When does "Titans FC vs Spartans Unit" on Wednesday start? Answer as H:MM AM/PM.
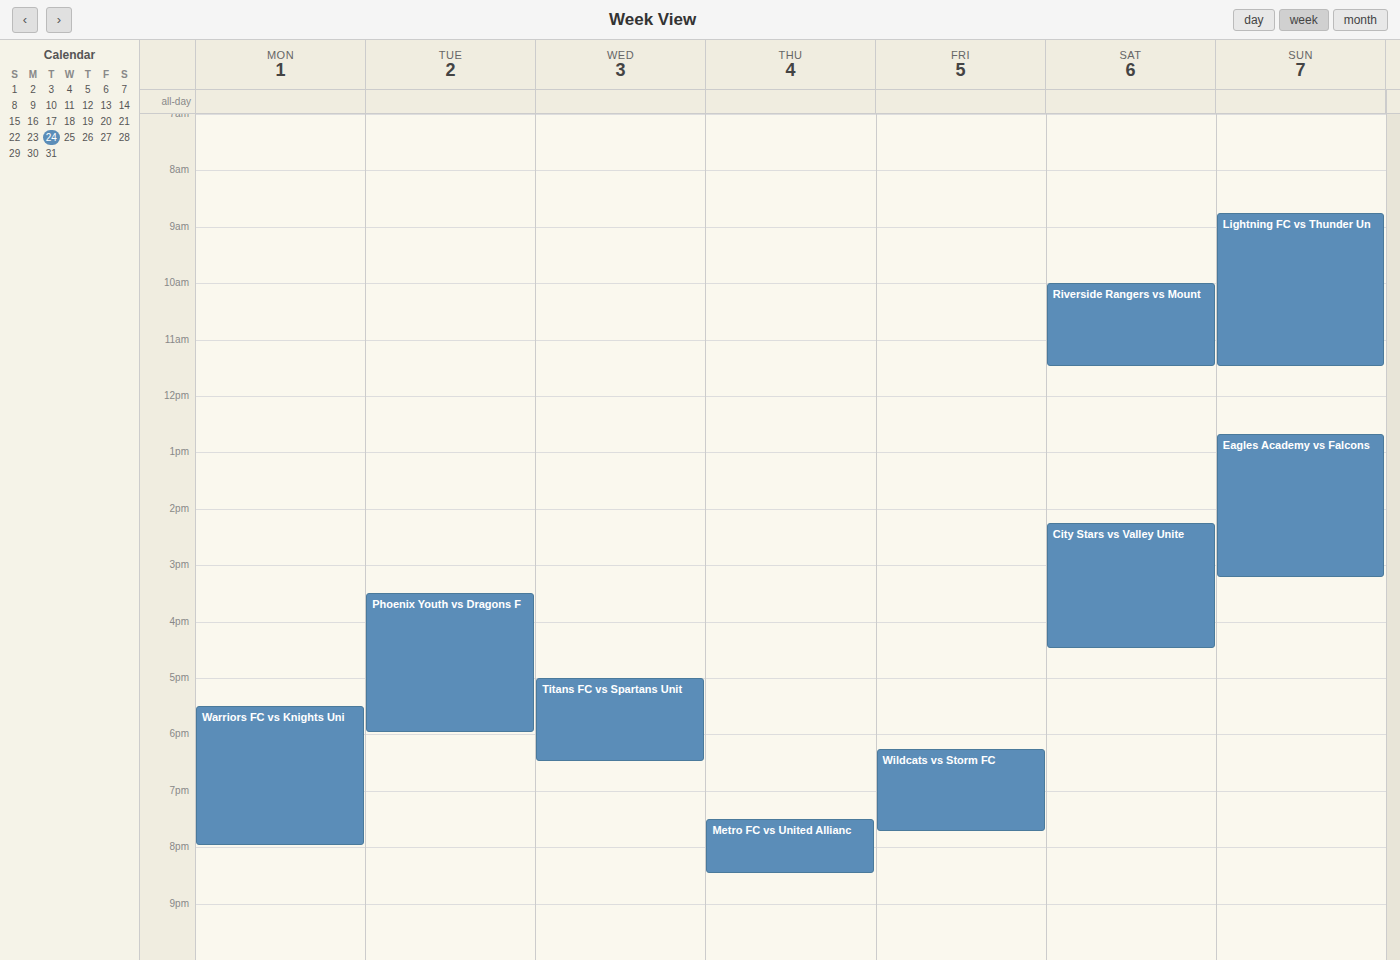
5:00 PM